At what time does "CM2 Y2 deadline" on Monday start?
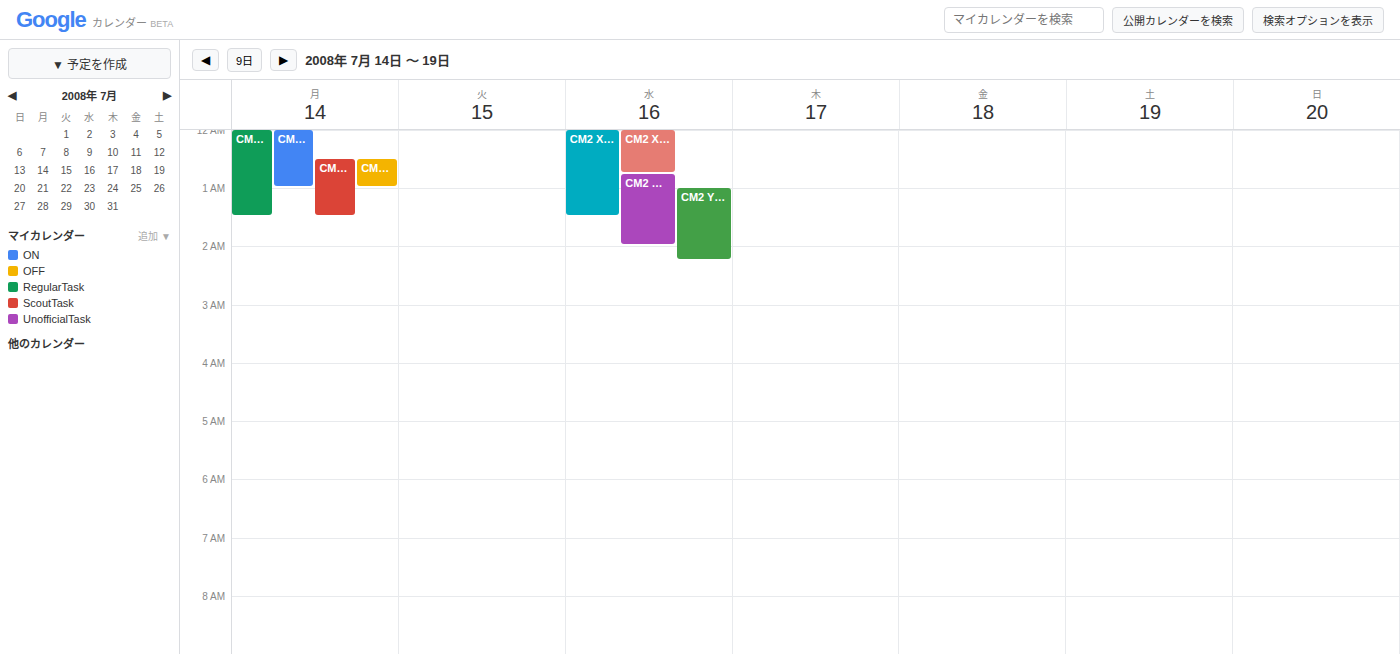
00:30